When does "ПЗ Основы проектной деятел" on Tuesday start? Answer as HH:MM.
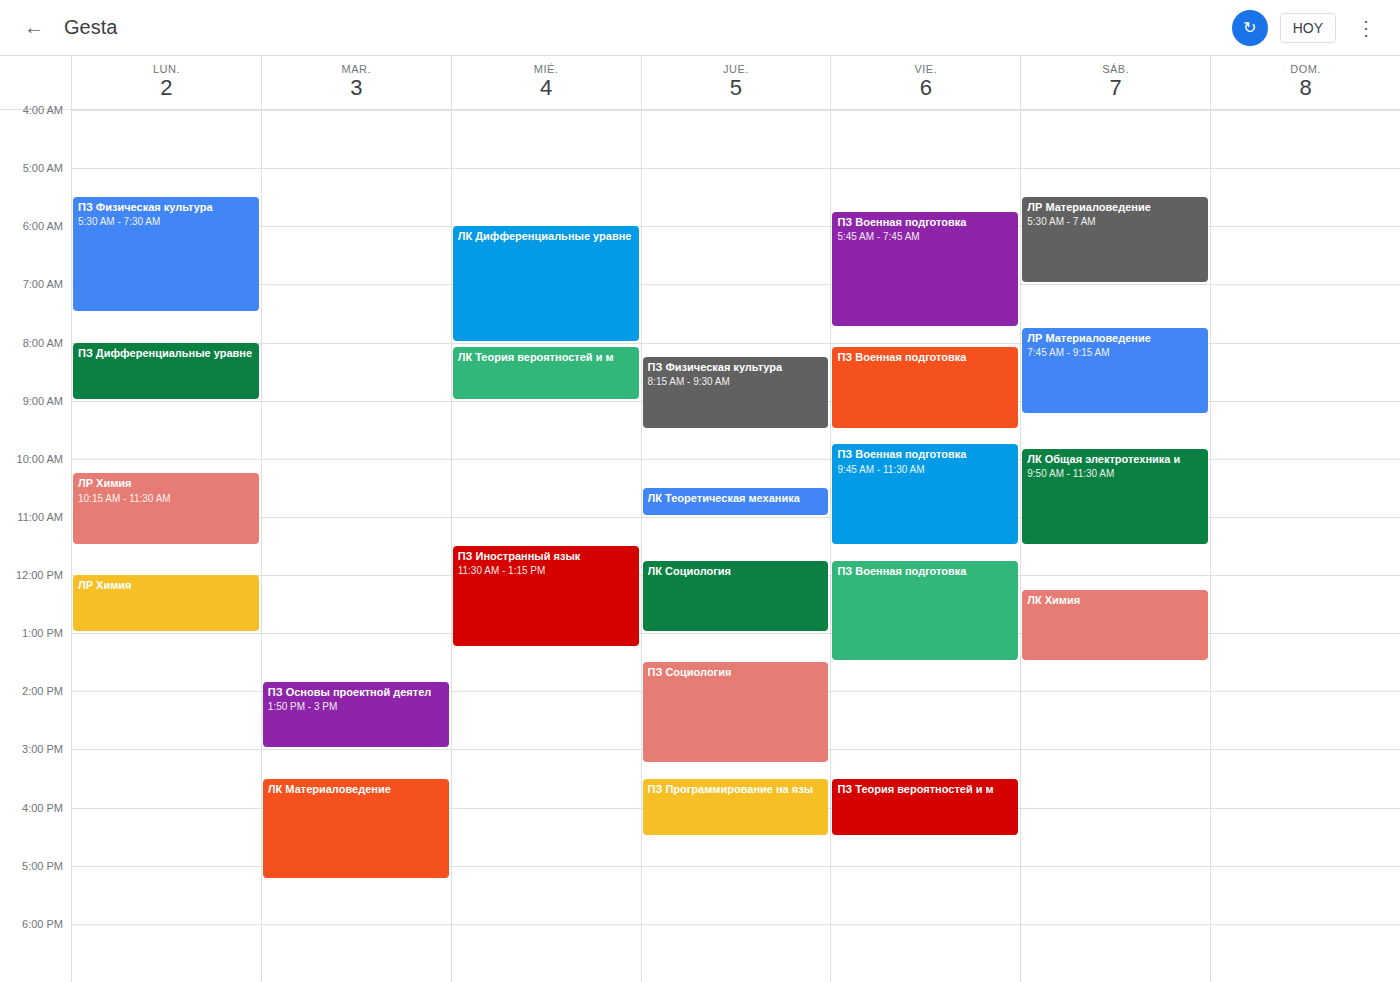
13:50